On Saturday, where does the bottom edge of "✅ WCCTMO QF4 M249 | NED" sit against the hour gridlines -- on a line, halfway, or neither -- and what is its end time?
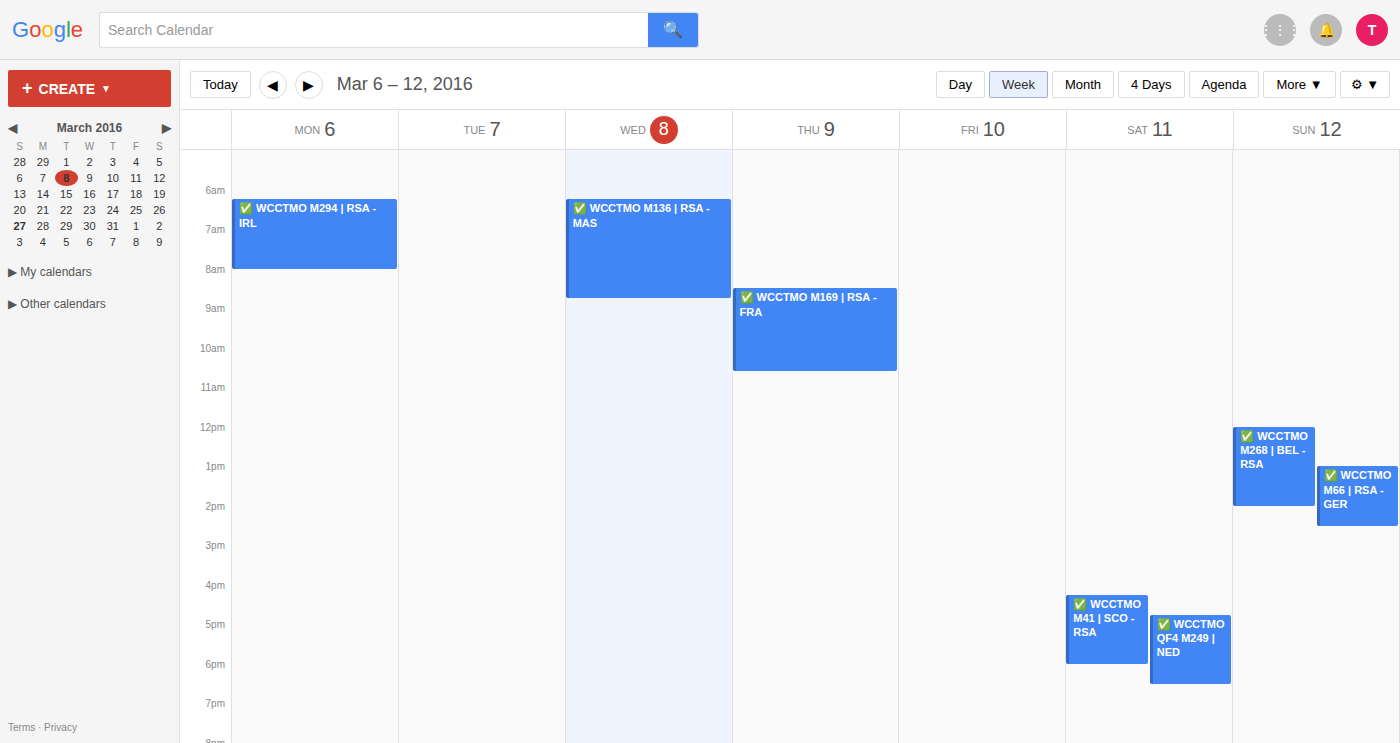
18:30 -- halfway between the 18:00 and 19:00 lines.